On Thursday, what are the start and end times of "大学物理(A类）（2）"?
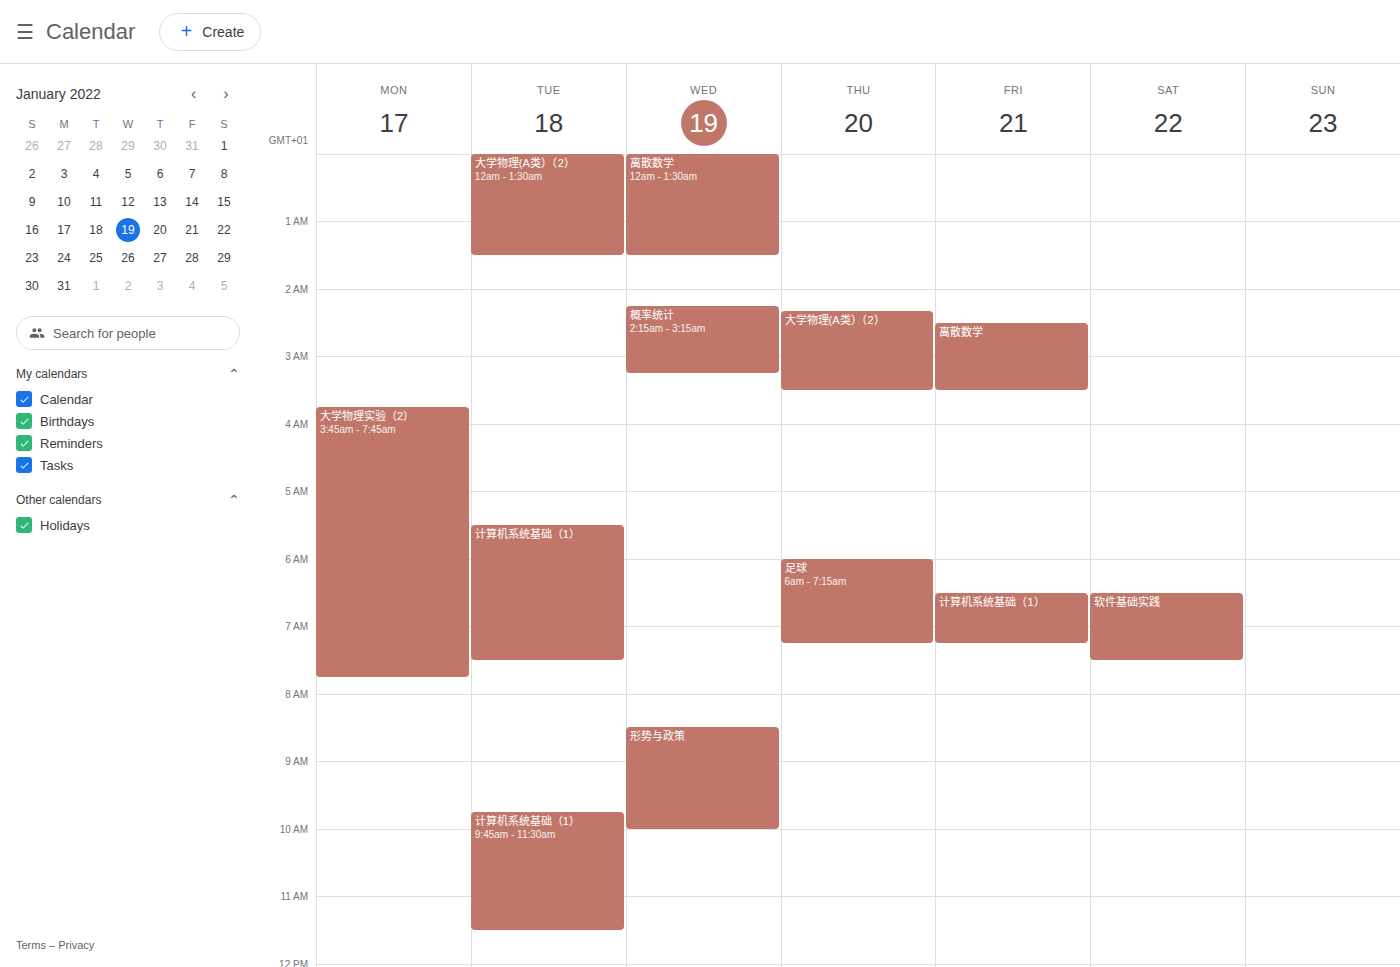
2:20 AM to 3:30 AM